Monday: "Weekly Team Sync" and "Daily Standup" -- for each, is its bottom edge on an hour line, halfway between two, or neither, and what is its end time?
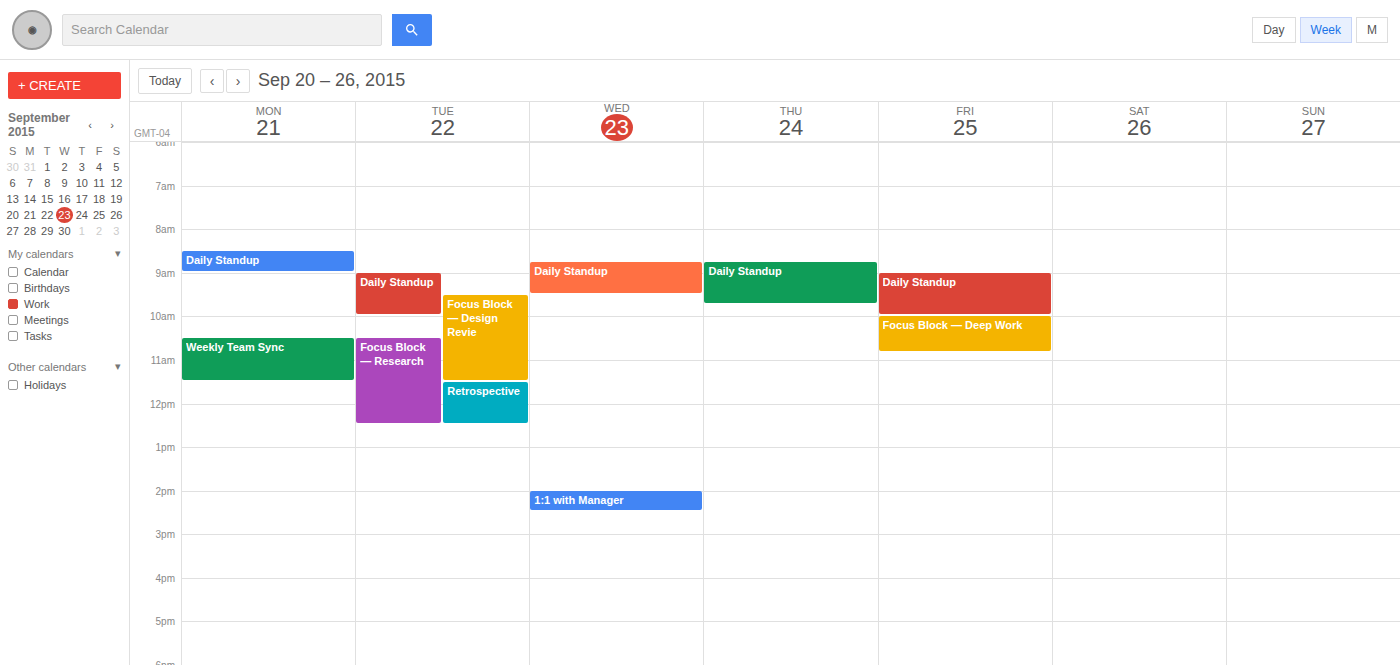
"Weekly Team Sync": 11:30 AM, halfway between the 11 AM and 12 PM lines. "Daily Standup": 9:00 AM, exactly on the 9 AM line.